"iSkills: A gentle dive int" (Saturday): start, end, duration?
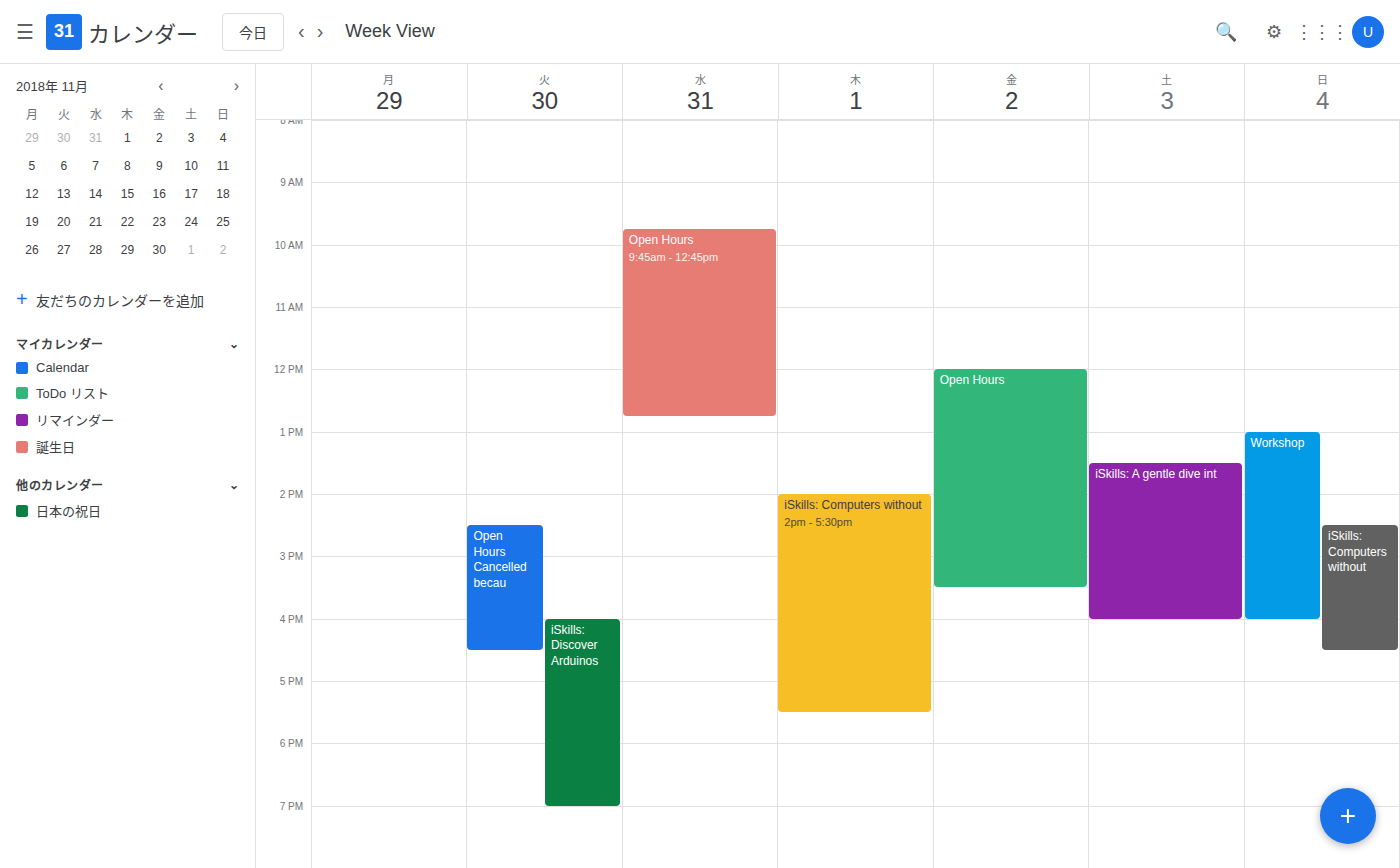
1:30 PM to 4:00 PM, 2 hours 30 minutes